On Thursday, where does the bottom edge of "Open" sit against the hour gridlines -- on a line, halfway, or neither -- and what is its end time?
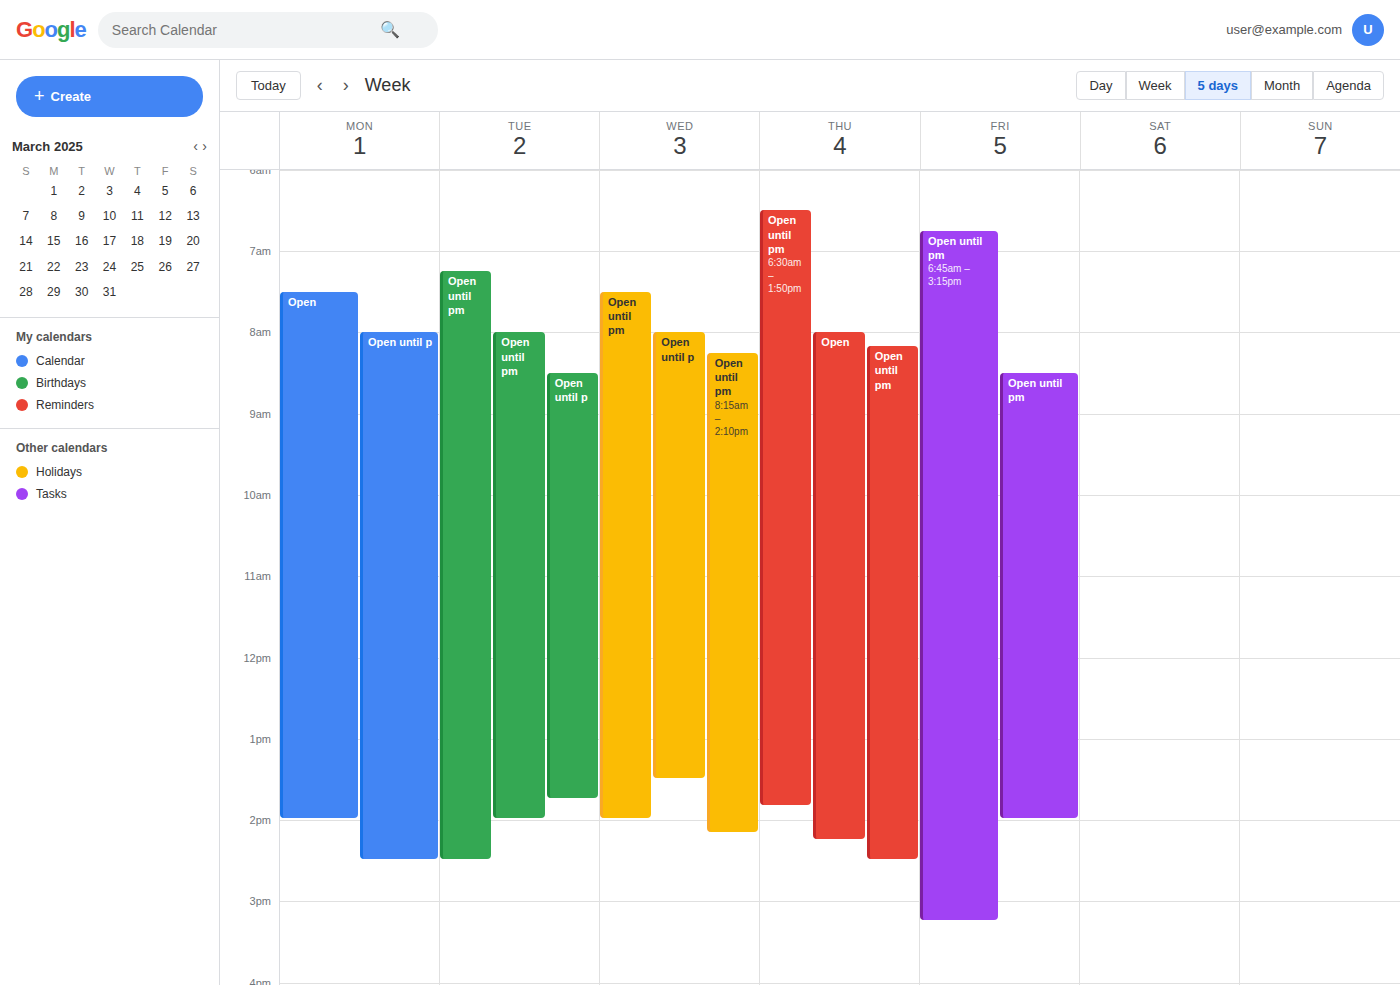
14:15 -- neither: a quarter of the way from the 14:00 line to the 15:00 line.